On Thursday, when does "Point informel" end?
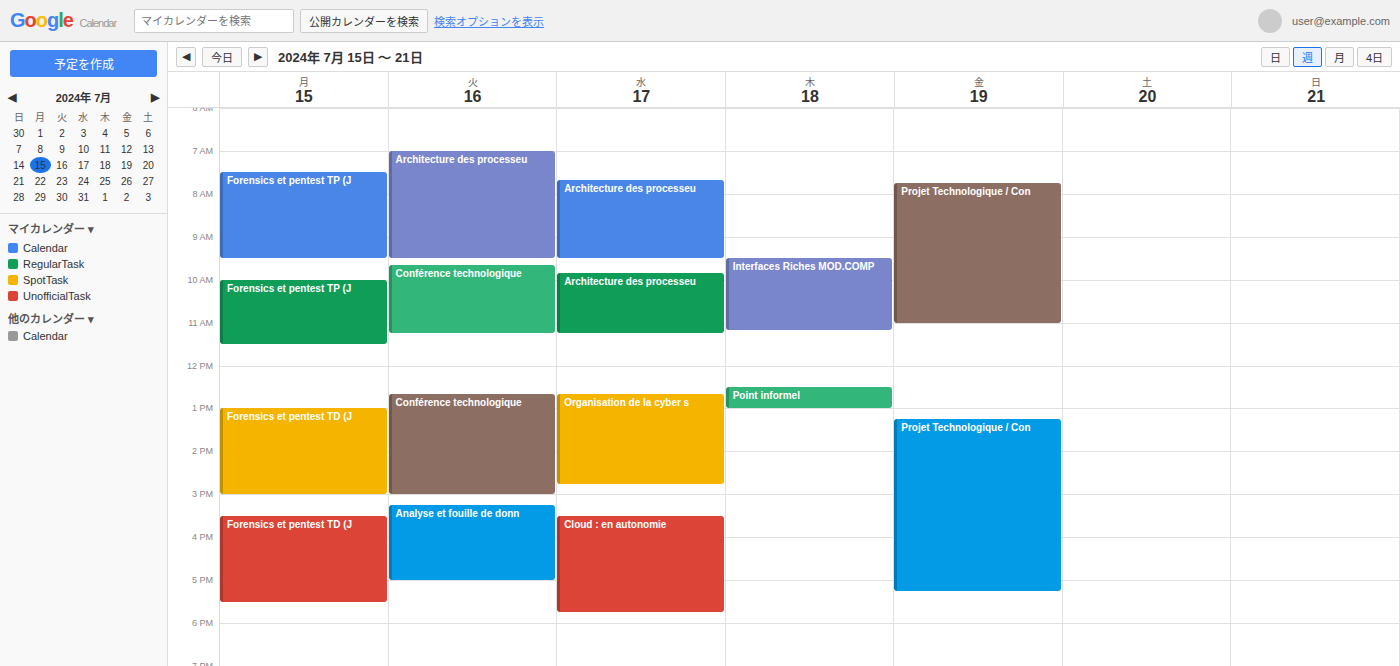
1:00 PM